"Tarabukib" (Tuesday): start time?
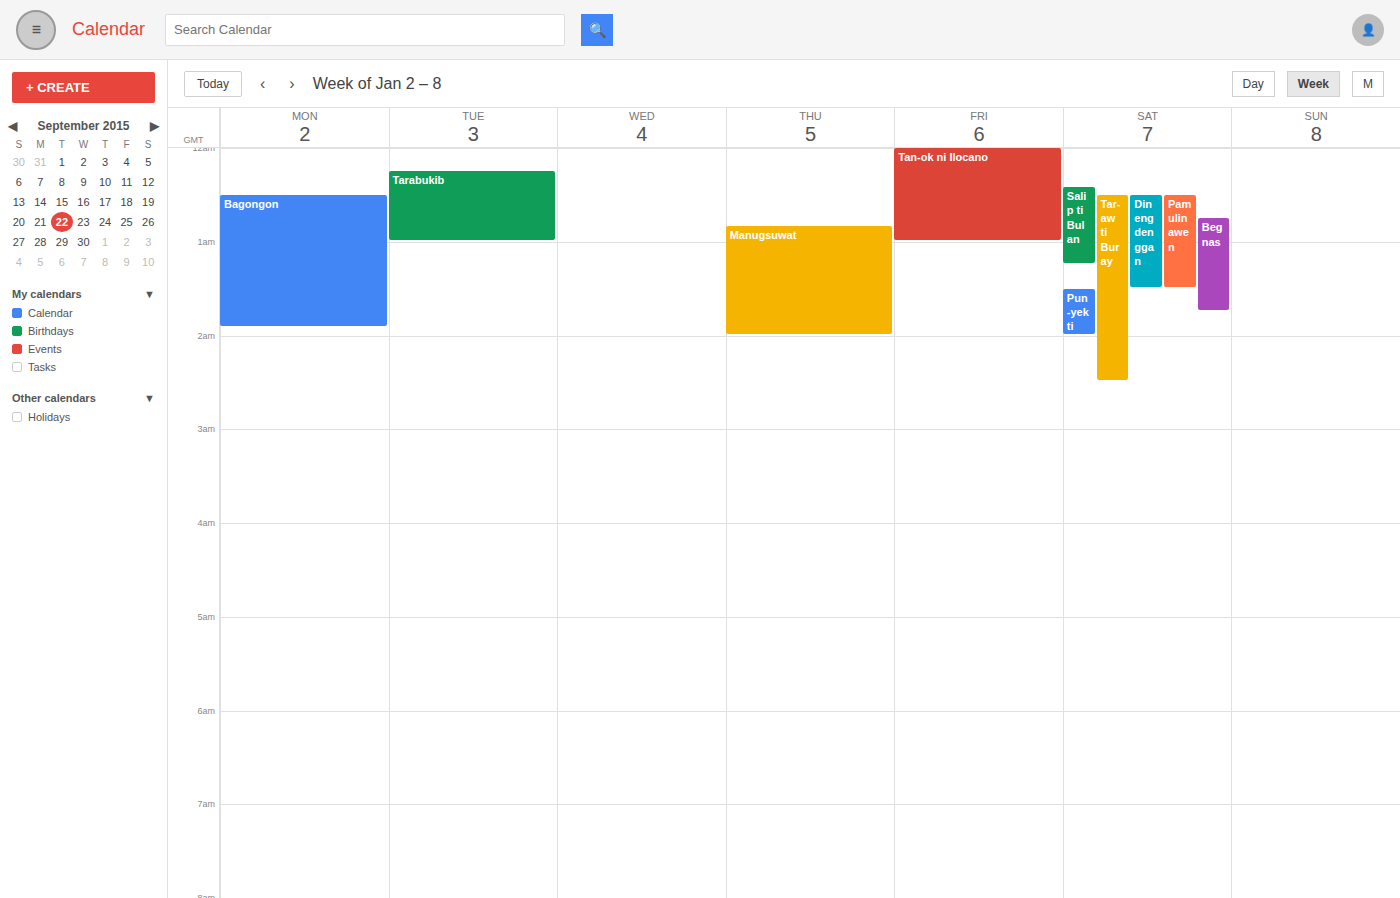
12:15 AM